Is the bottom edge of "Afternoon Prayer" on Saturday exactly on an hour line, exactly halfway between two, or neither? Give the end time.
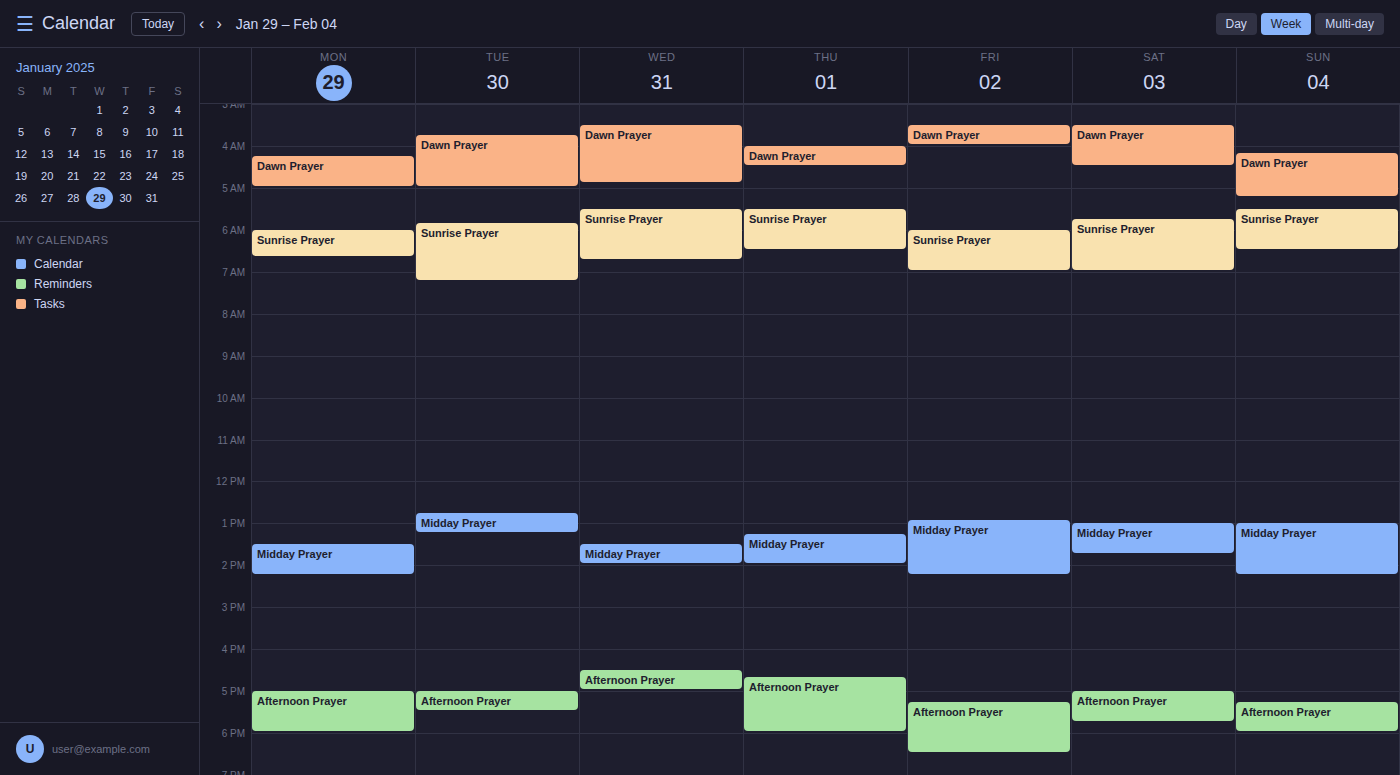
5:45 PM -- neither: three quarters of the way from the 5 PM line to the 6 PM line.